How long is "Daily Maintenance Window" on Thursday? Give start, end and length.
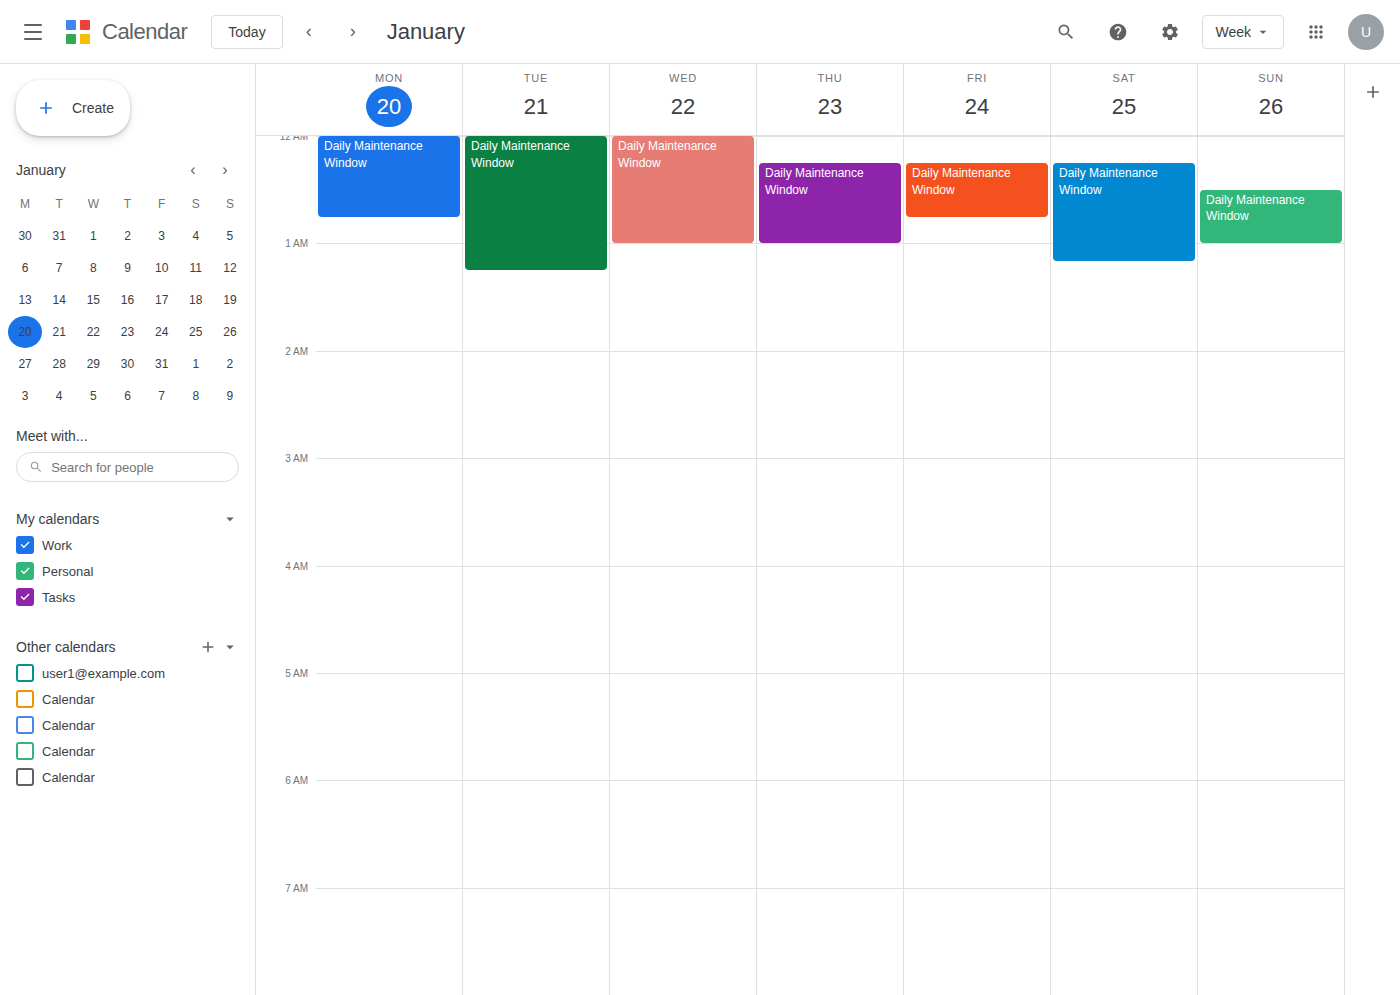
12:15 AM to 1:00 AM, 45 minutes